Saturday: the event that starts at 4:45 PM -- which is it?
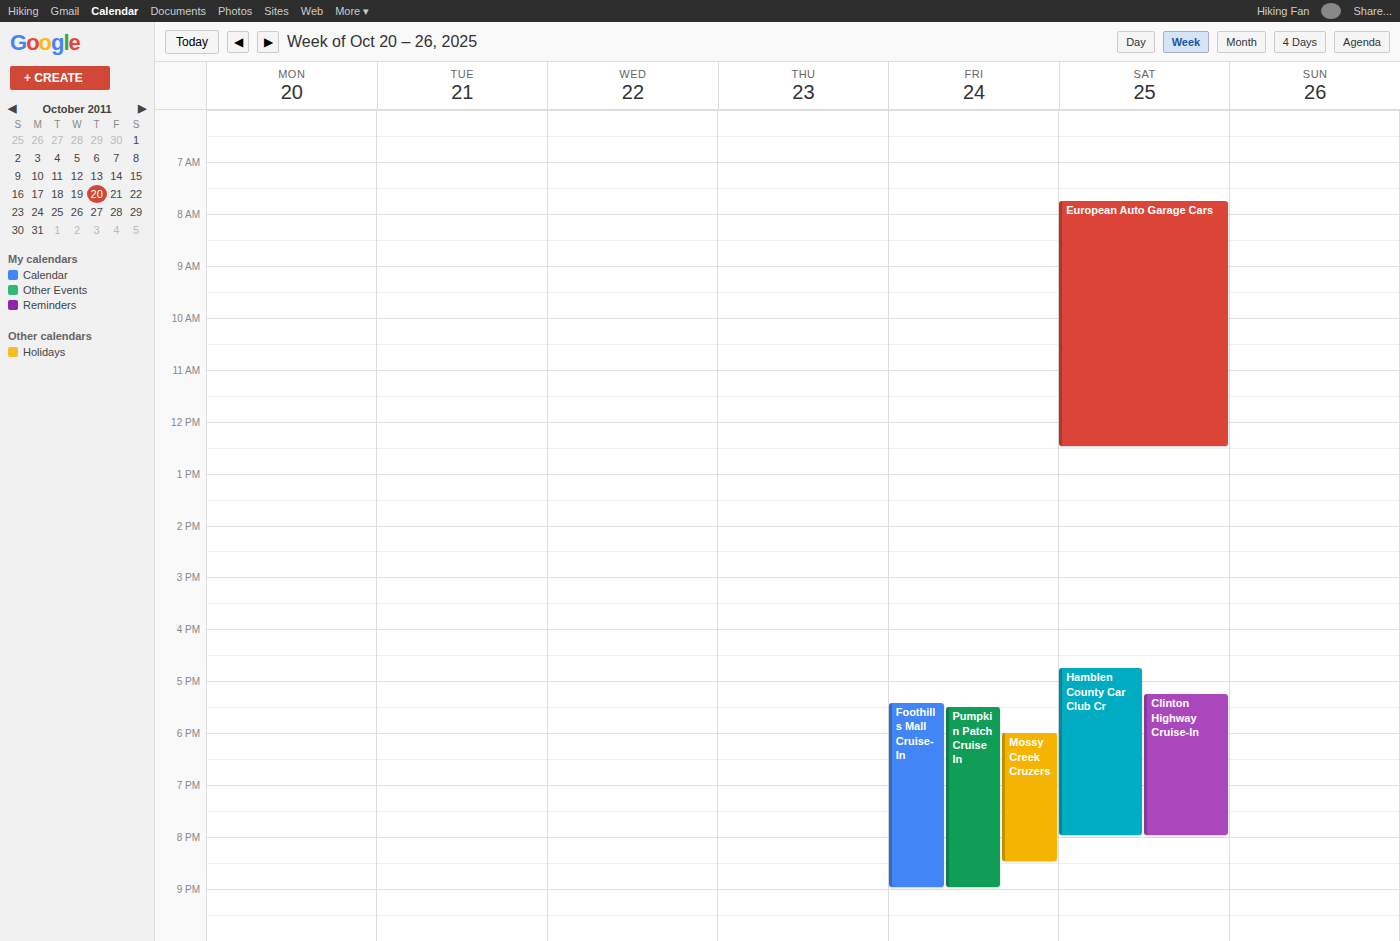
"Hamblen County Car Club Cr"